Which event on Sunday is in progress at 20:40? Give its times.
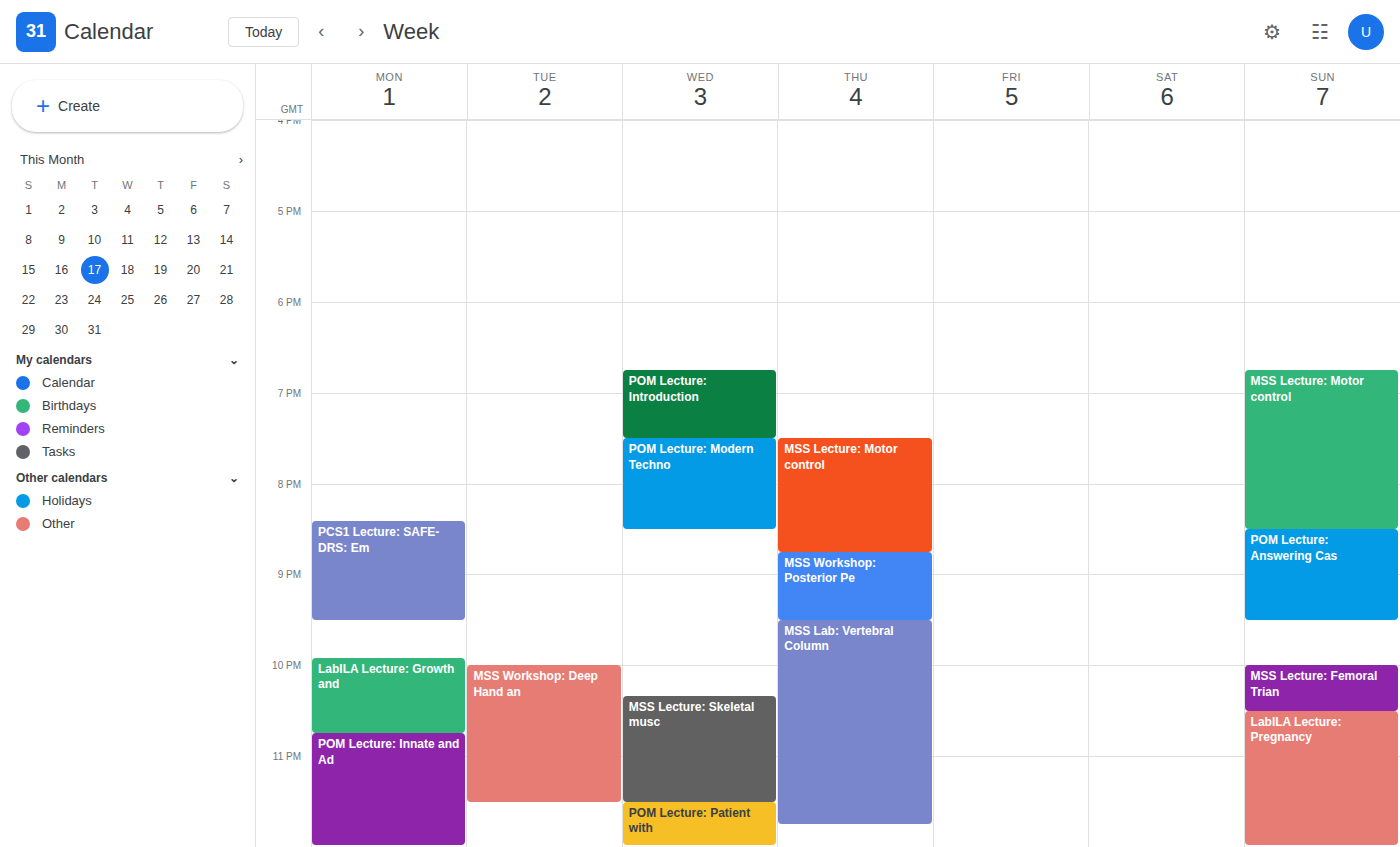
"POM Lecture: Answering Cas", 20:30 to 21:30